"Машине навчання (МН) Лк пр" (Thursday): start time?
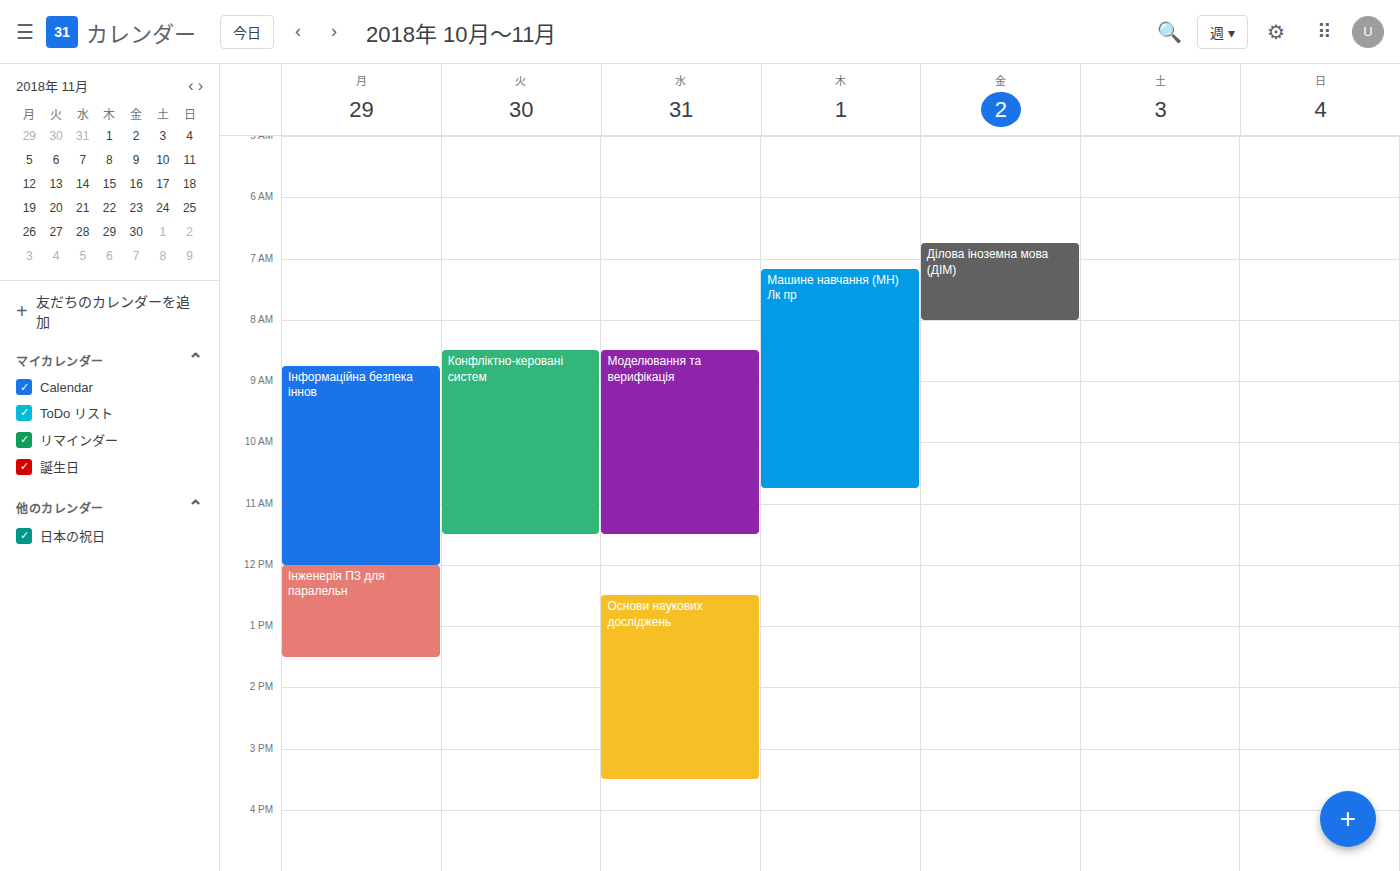
07:10